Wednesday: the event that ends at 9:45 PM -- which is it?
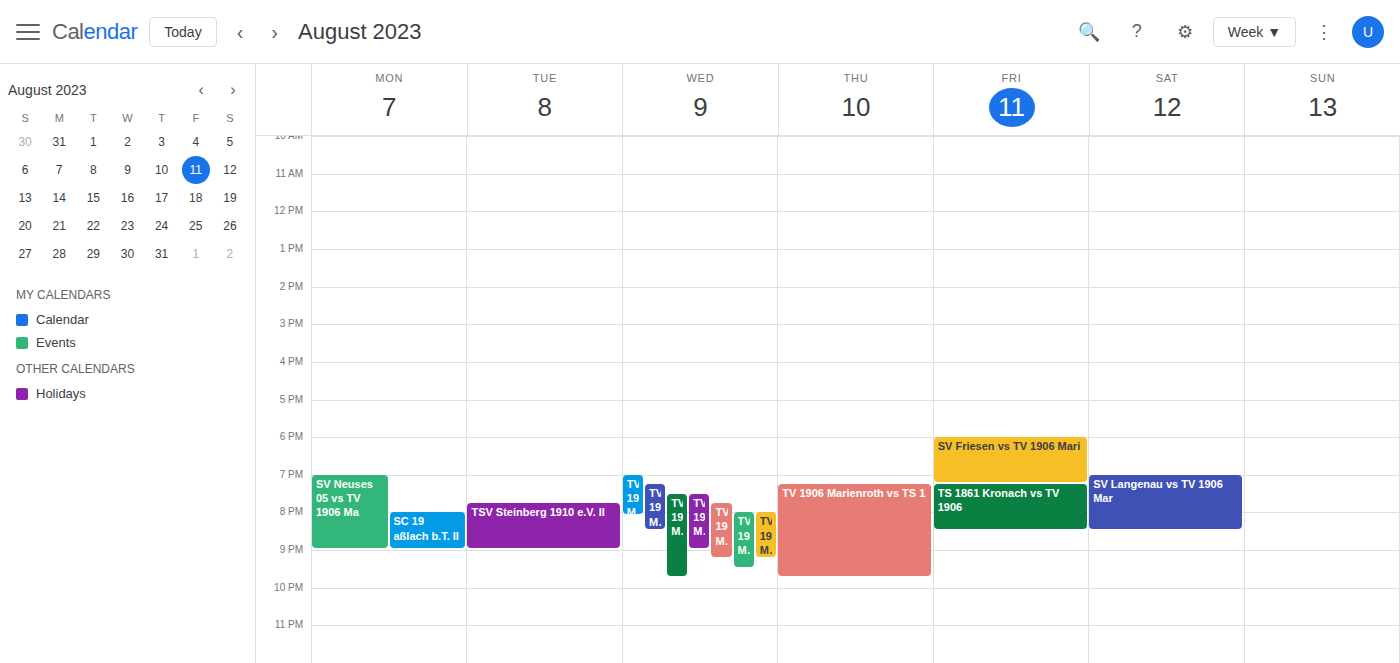
"TV 1906 Marienroth vs SV F"